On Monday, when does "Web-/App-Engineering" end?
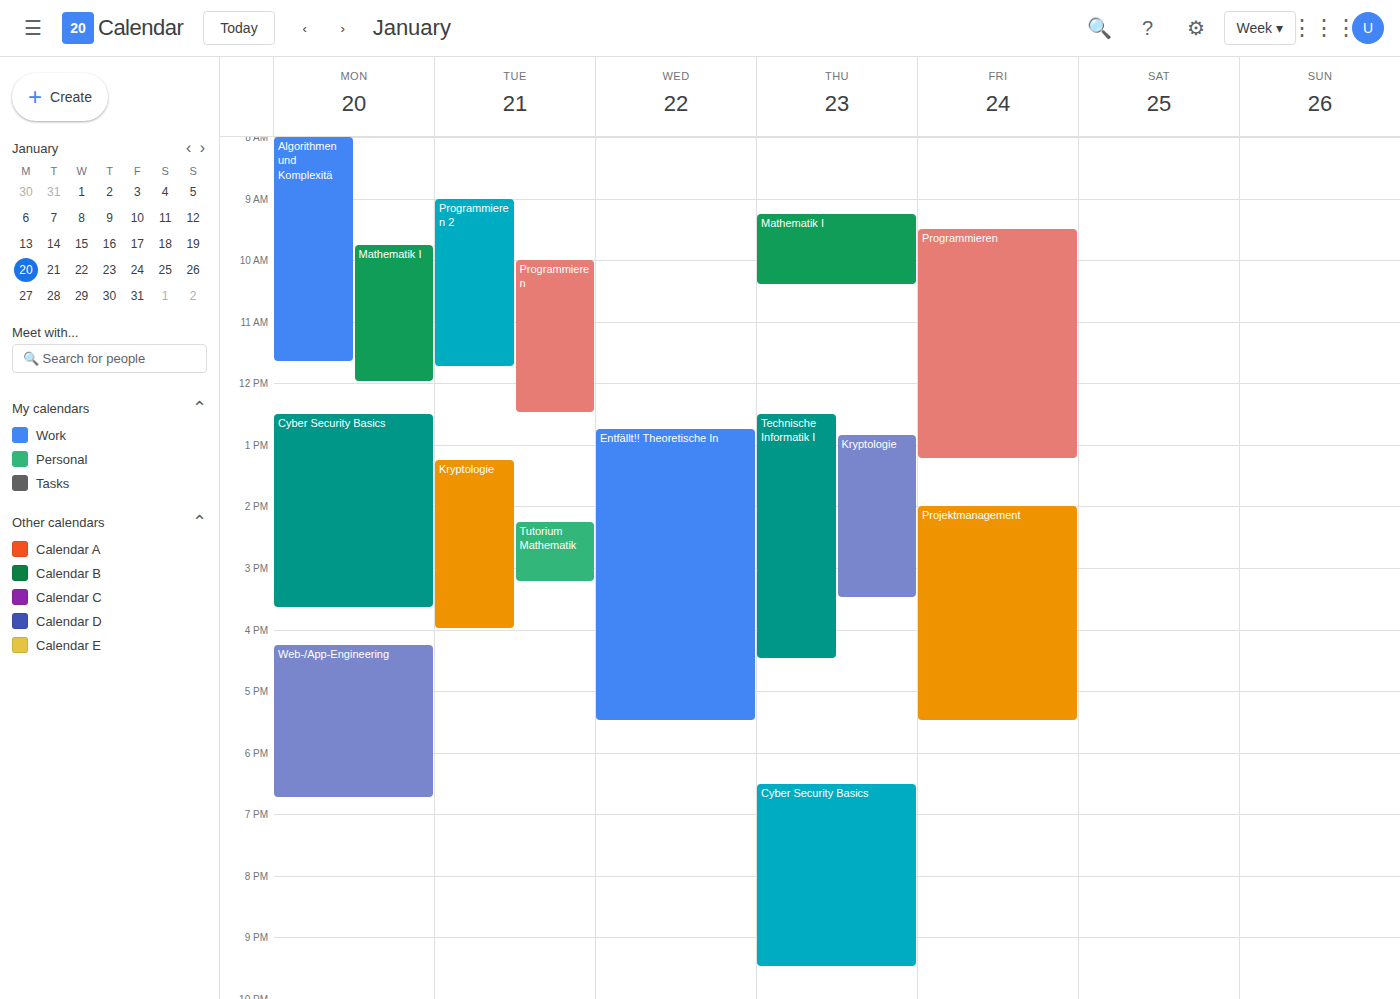
6:45 PM